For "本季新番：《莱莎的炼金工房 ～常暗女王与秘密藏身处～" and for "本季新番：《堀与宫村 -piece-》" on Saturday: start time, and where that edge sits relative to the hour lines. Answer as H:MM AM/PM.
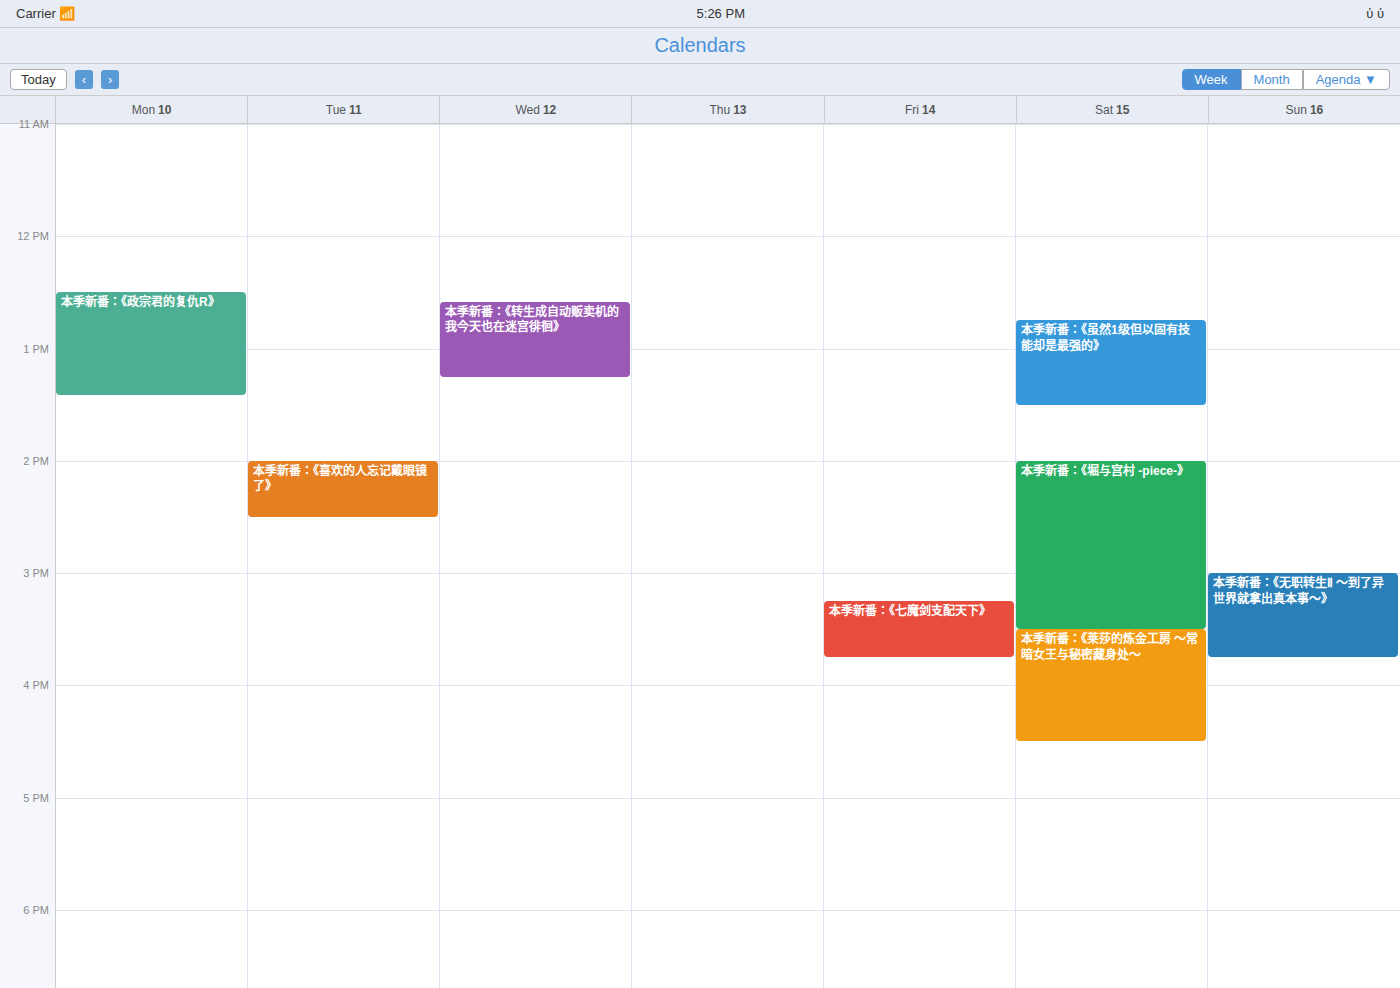
"本季新番：《莱莎的炼金工房 ～常暗女王与秘密藏身处～": 3:30 PM, halfway between the 3 PM and 4 PM lines. "本季新番：《堀与宫村 -piece-》": 2:00 PM, exactly on the 2 PM line.